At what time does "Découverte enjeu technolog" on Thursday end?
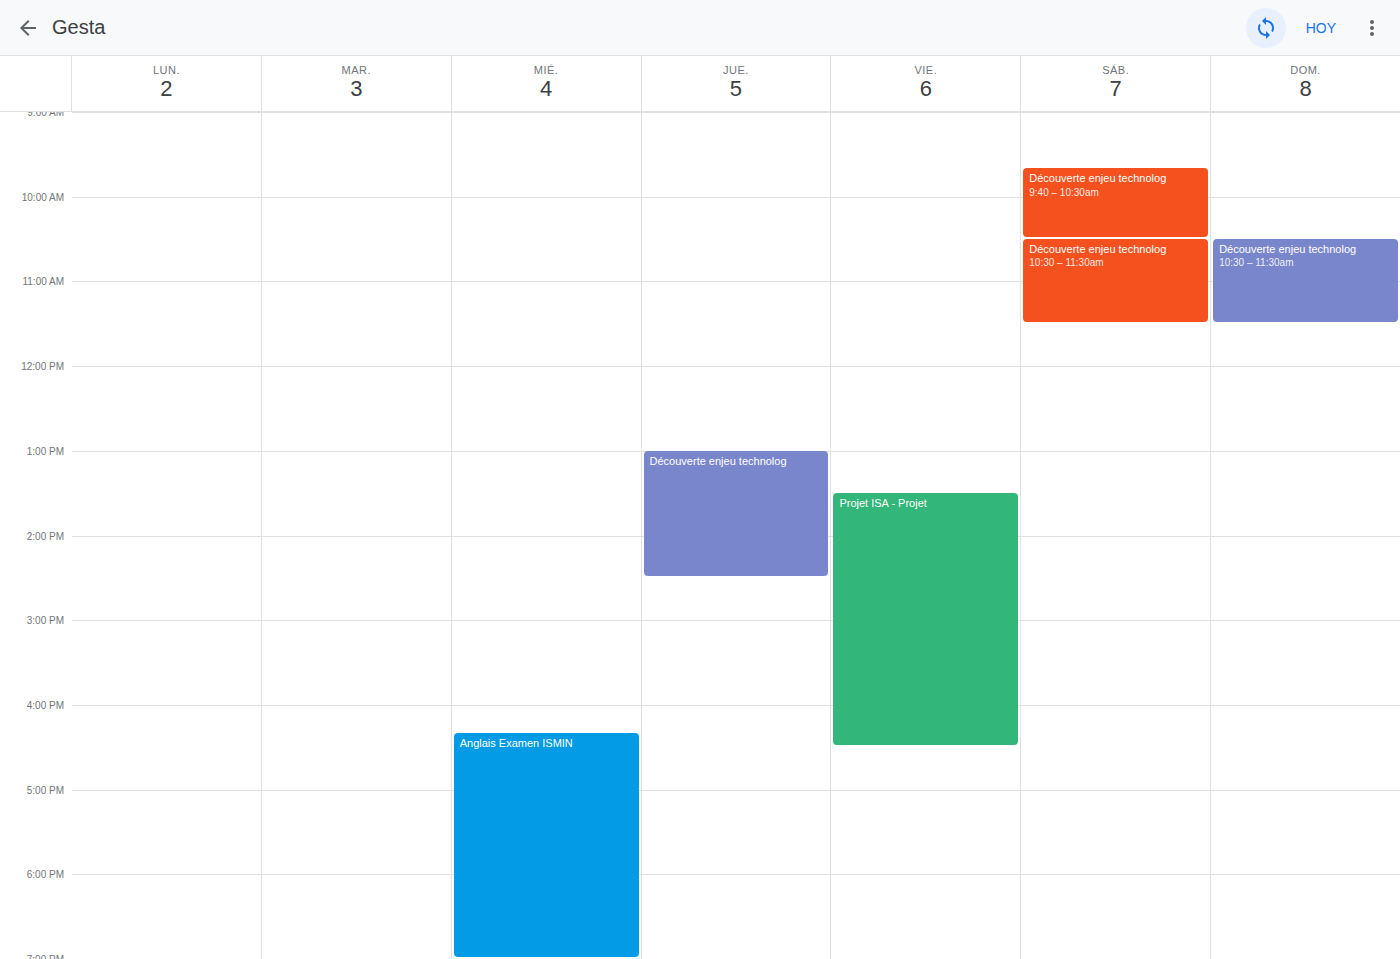
14:30